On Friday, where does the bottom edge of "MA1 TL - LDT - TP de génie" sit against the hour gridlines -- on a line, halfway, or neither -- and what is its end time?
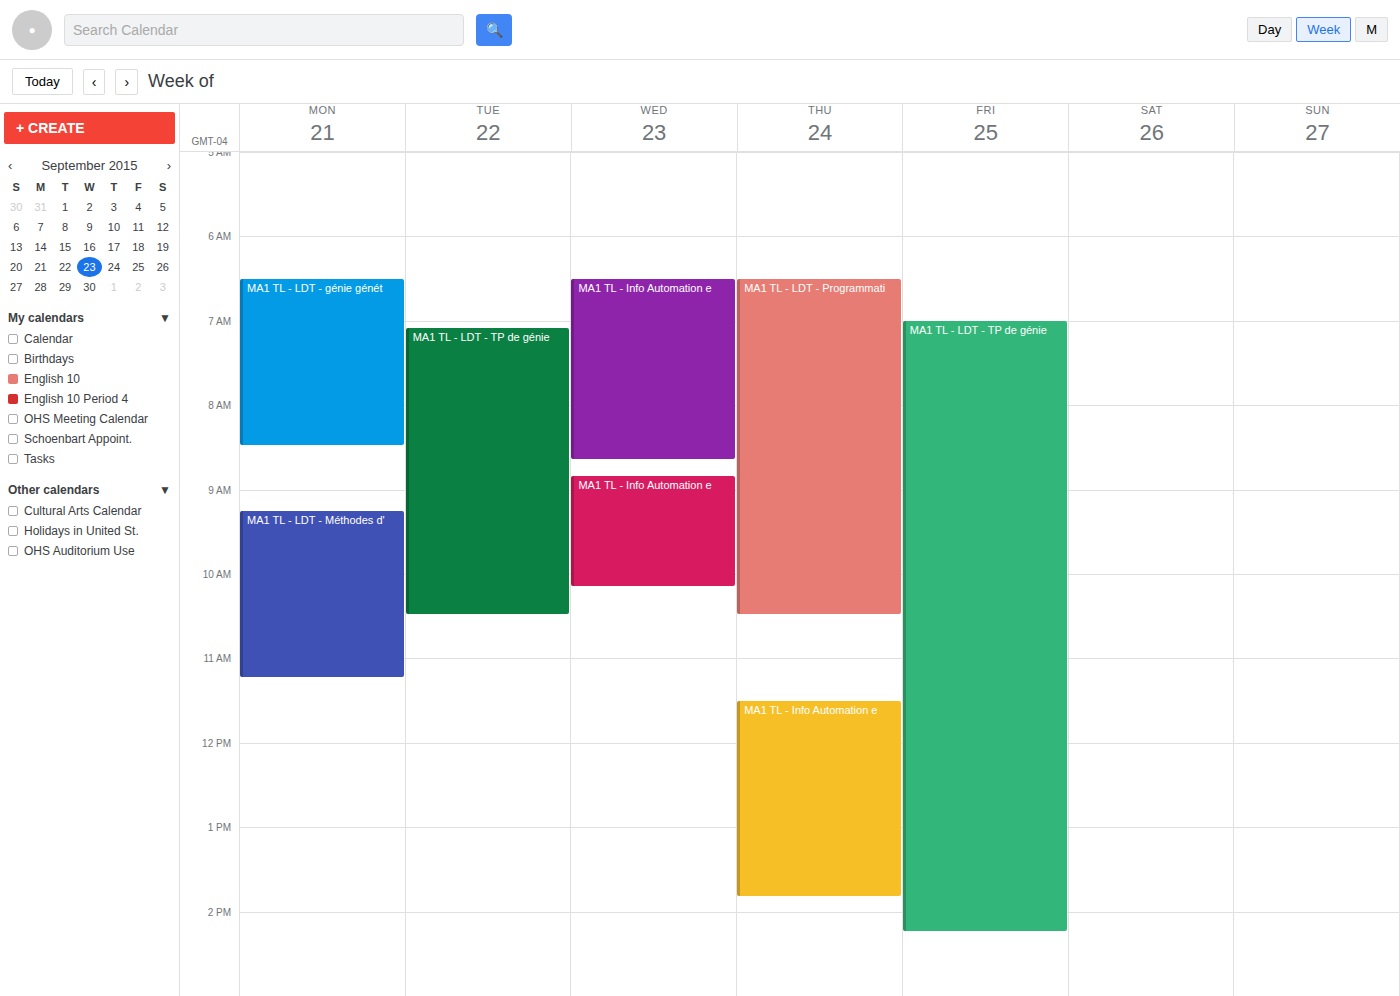
2:15 PM -- neither: a quarter of the way from the 2 PM line to the 3 PM line.